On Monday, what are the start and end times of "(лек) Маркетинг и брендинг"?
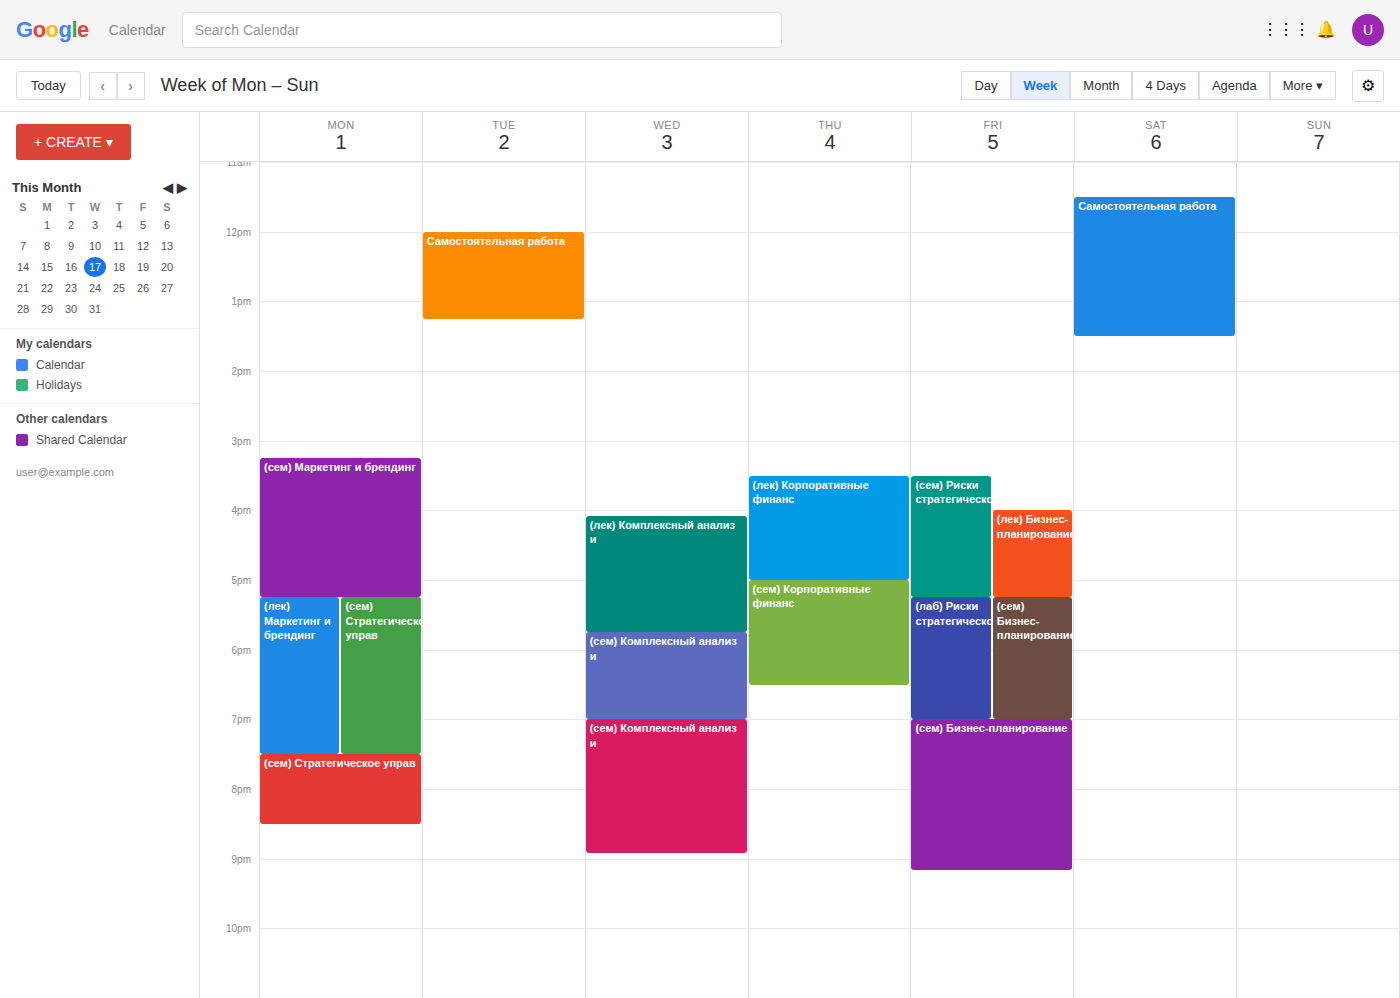
5:15 PM to 7:30 PM